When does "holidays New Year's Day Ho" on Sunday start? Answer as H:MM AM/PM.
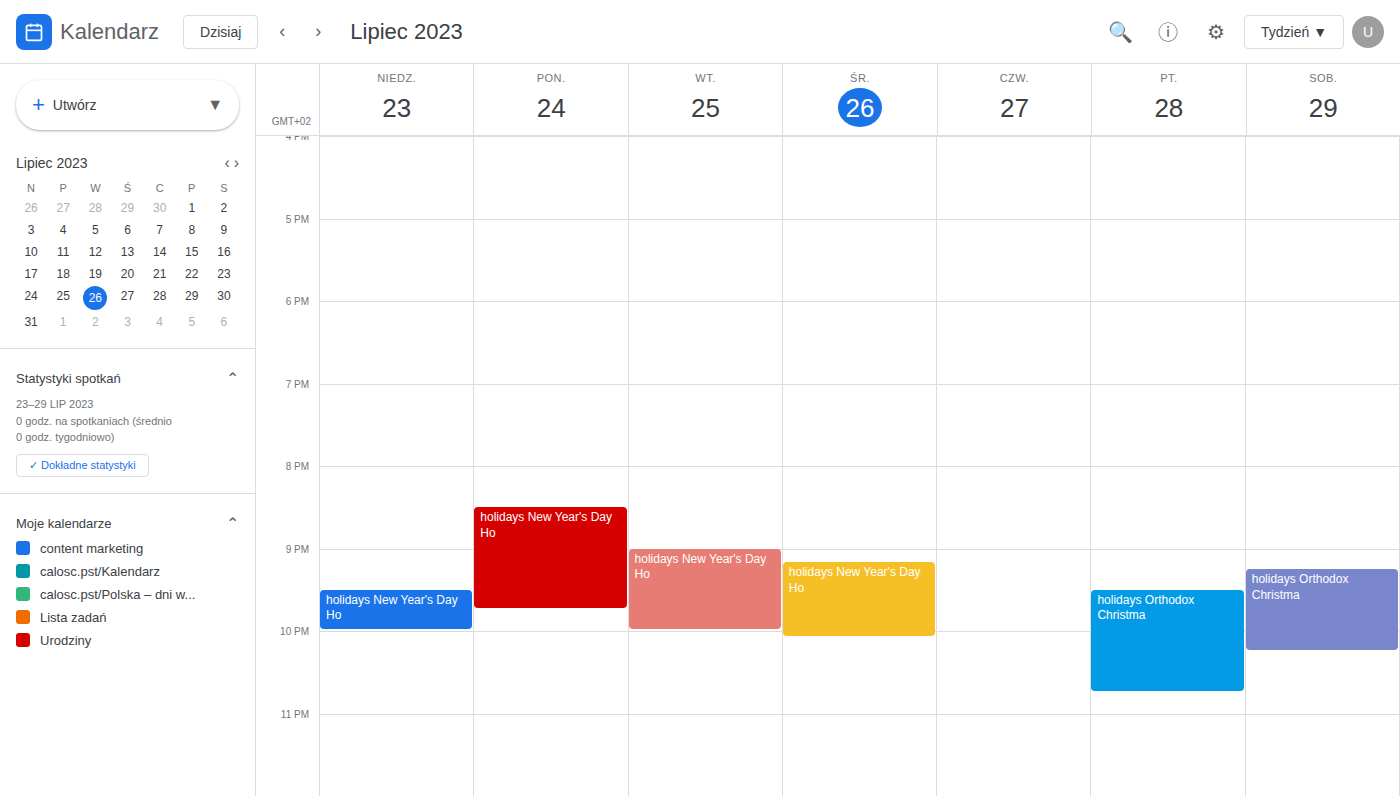
9:30 PM